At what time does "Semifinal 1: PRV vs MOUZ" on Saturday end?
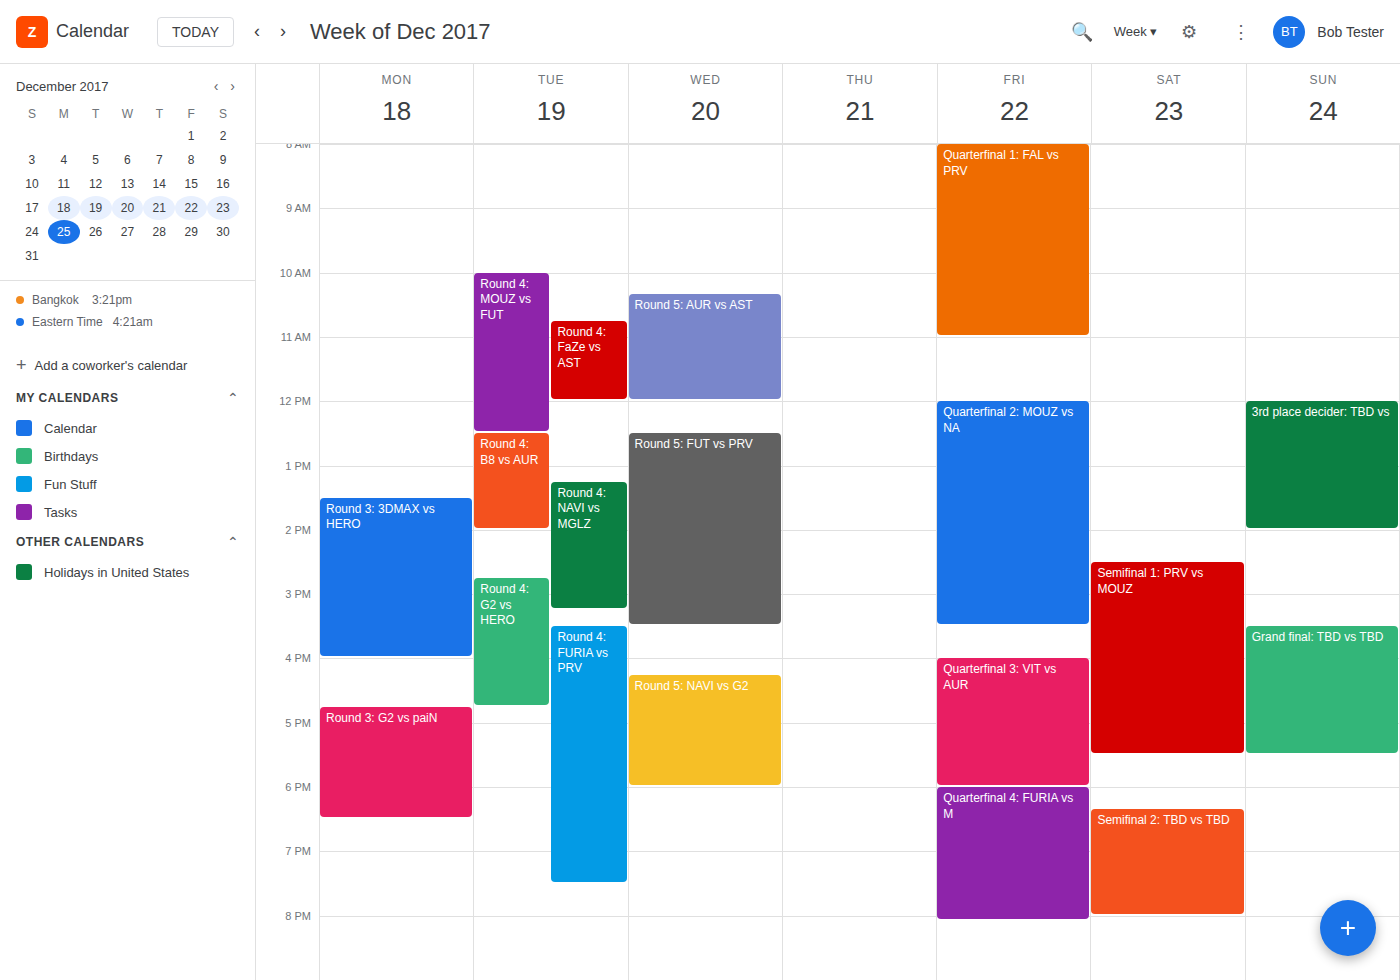
5:30 PM